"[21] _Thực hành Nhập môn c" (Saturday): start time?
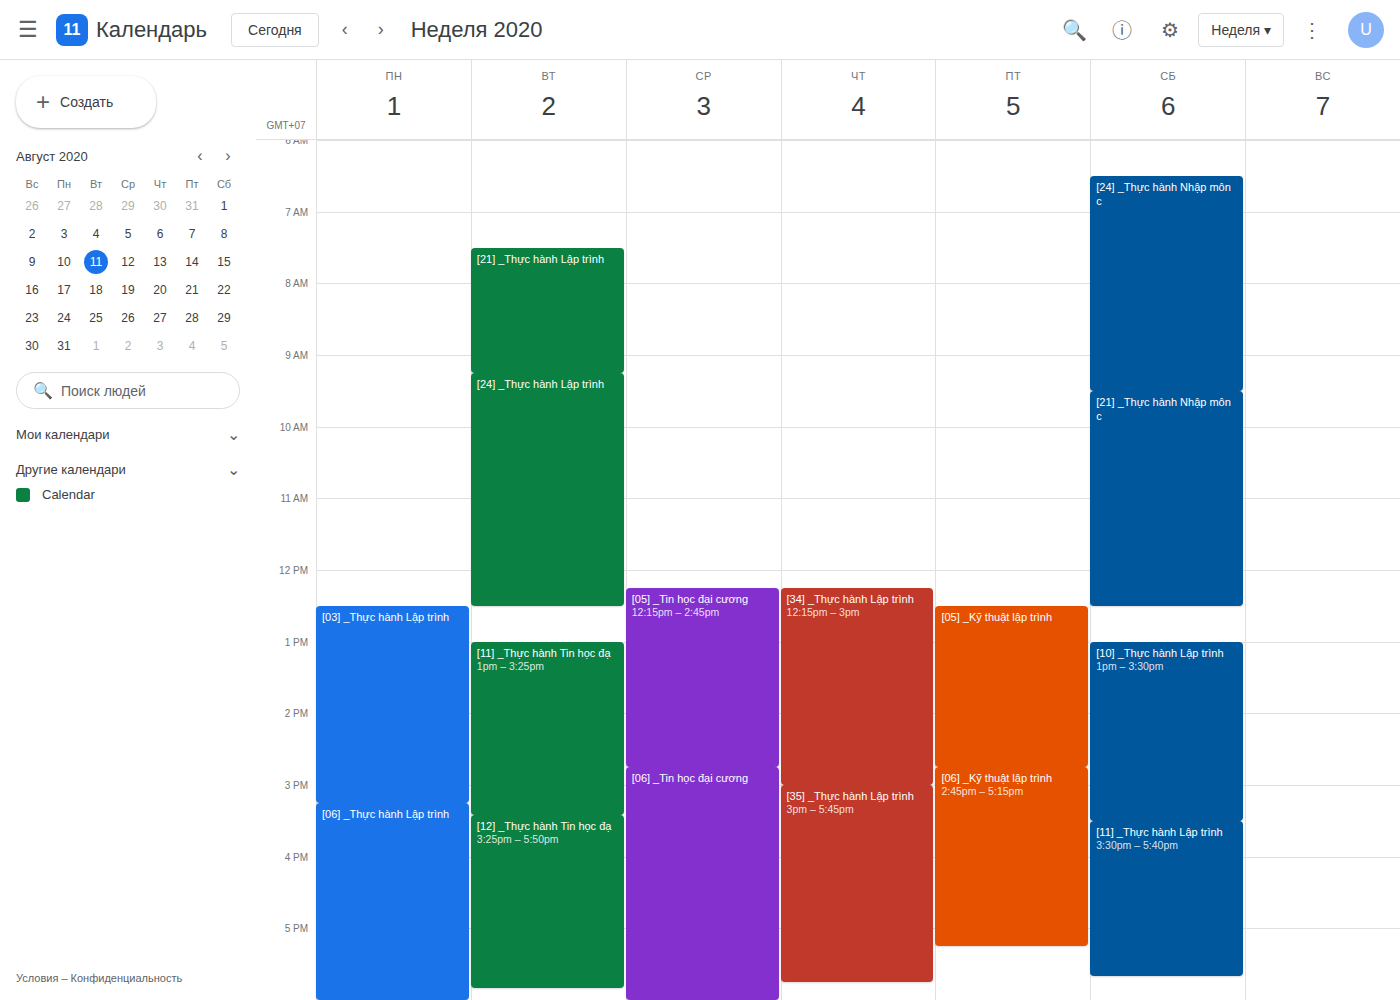
9:30 AM